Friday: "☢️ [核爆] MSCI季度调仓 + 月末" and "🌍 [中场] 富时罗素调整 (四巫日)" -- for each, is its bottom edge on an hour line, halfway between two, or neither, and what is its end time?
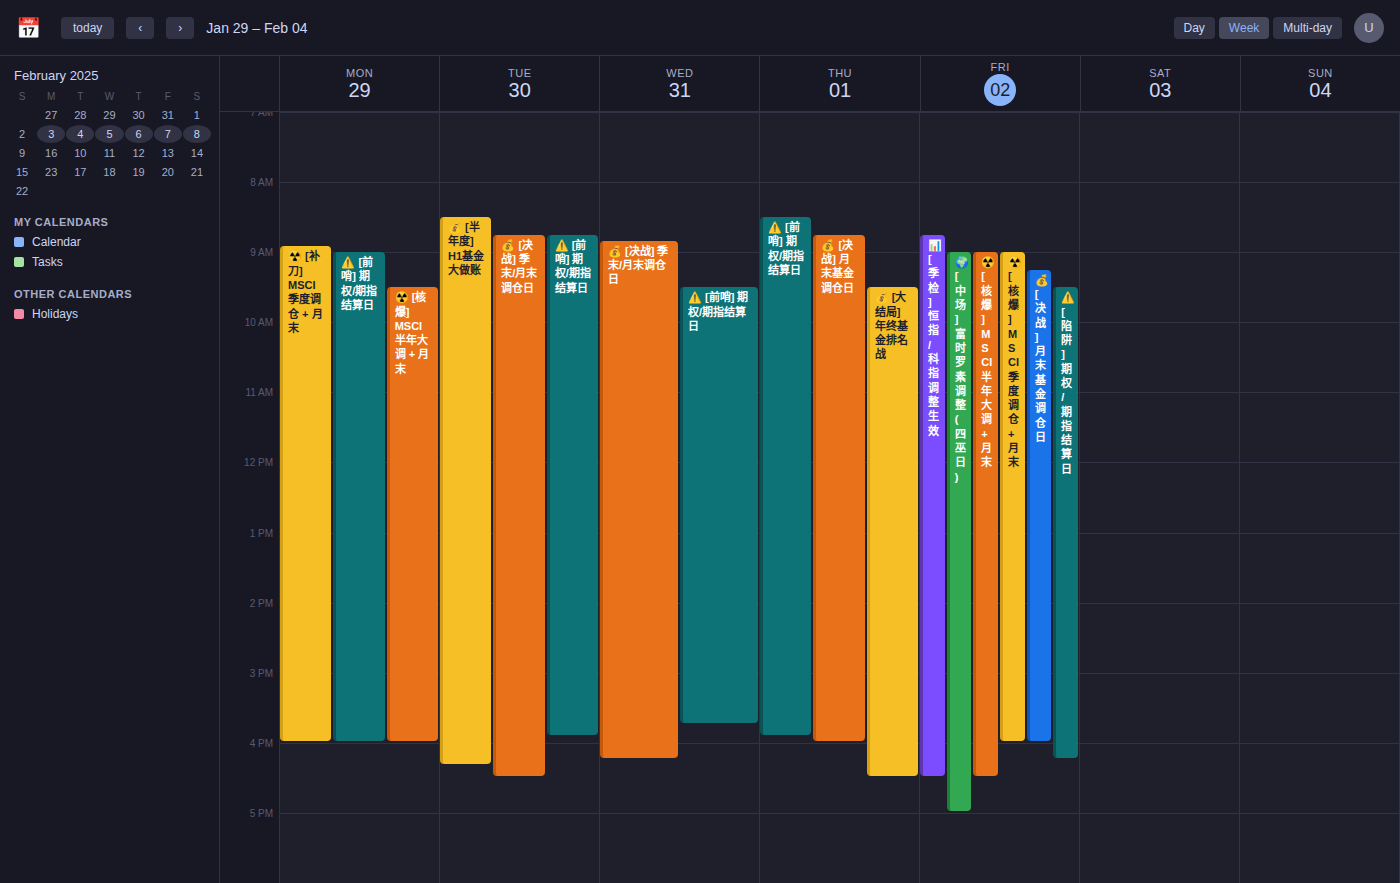
"☢️ [核爆] MSCI季度调仓 + 月末": 4:00 PM, exactly on the 4 PM line. "🌍 [中场] 富时罗素调整 (四巫日)": 5:00 PM, exactly on the 5 PM line.